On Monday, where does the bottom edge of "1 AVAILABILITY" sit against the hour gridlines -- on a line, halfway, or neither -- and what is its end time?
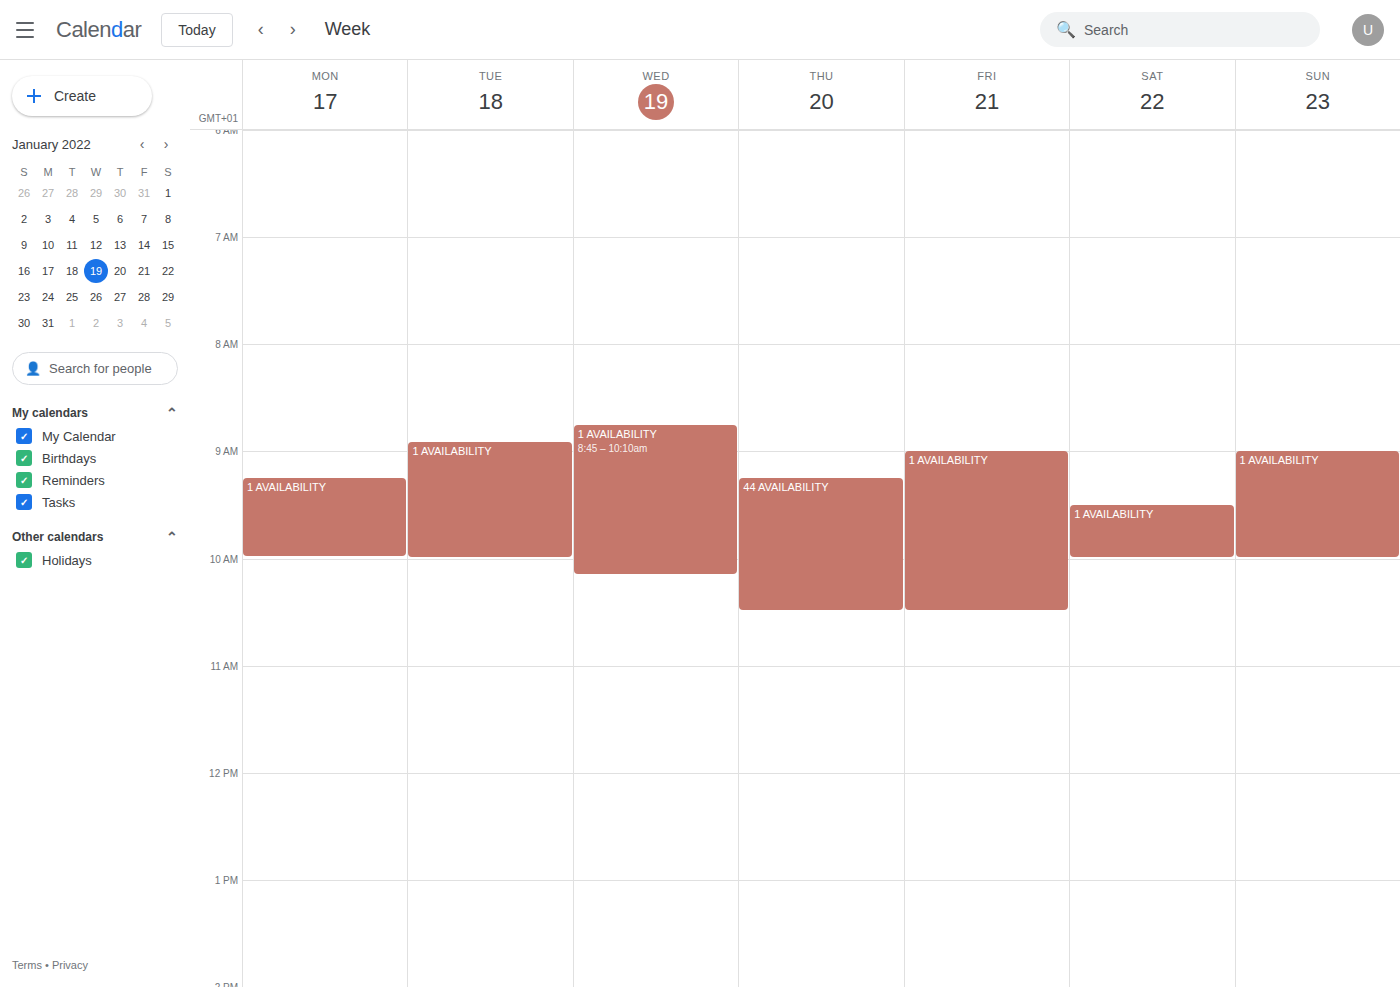
10:00 -- exactly on the 10:00 line.